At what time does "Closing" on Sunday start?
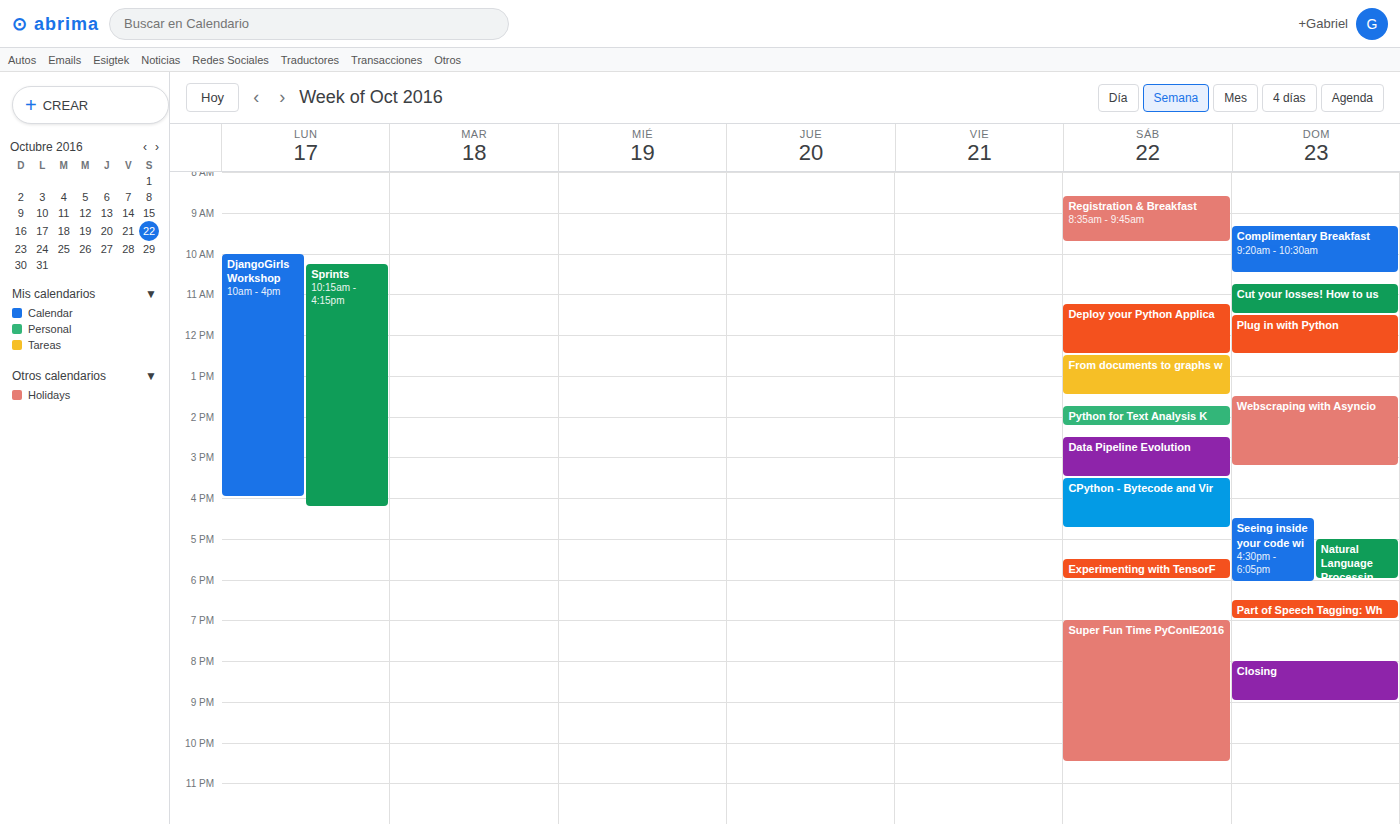
8:00 PM